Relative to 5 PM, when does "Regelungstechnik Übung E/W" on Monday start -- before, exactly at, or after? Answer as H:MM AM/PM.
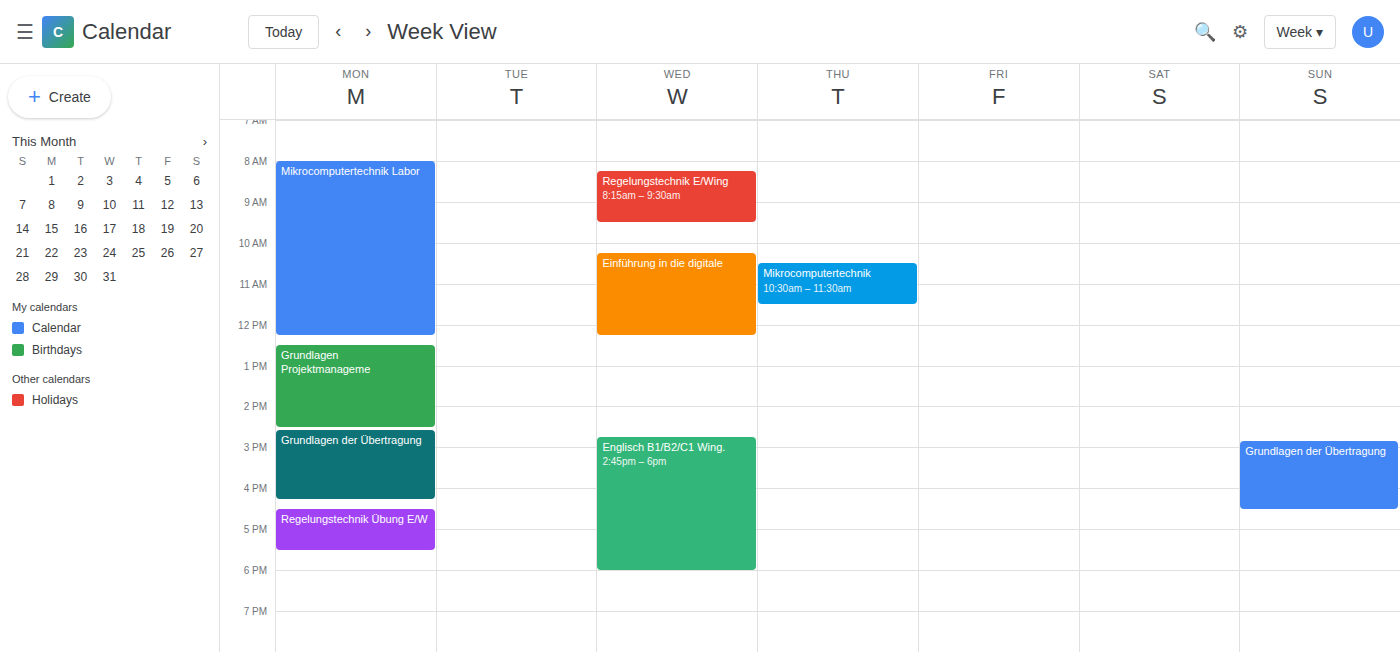
4:30 PM -- before 5 PM, 30 minutes above the 5 PM line.